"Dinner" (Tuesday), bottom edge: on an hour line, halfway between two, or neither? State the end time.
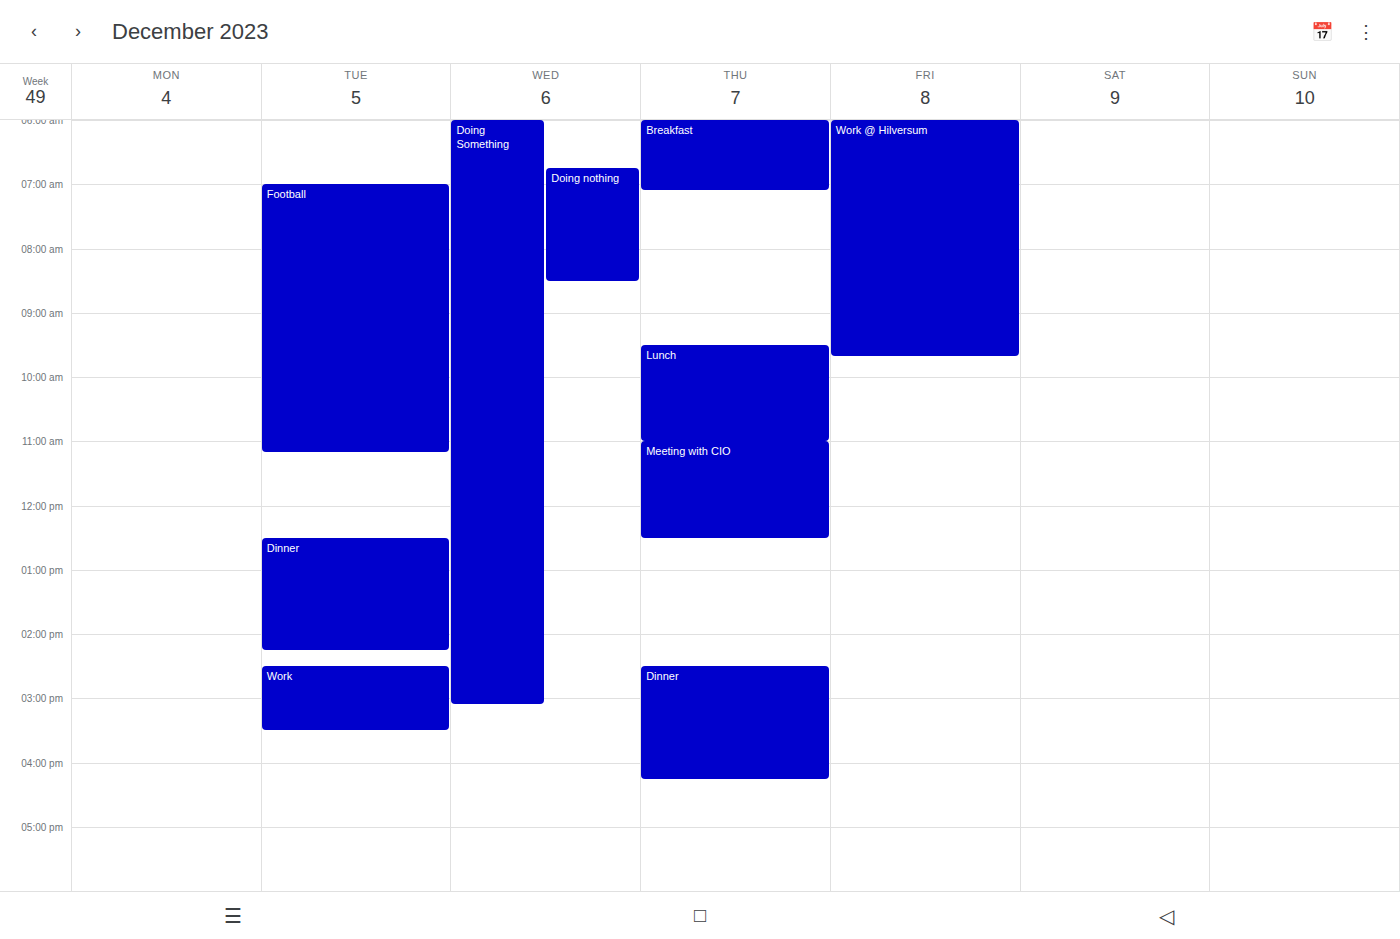
2:15 PM -- neither: a quarter of the way from the 2 PM line to the 3 PM line.